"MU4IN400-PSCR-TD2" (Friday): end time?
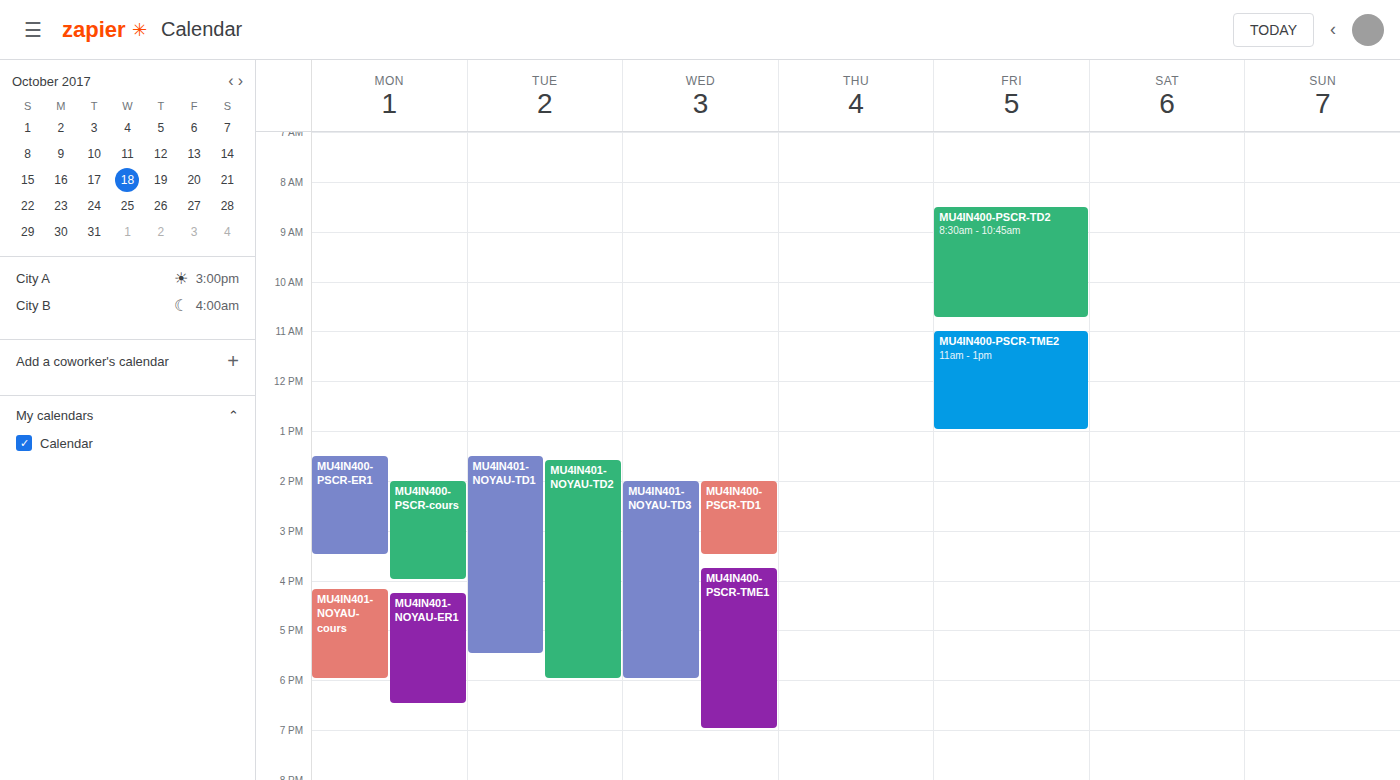
10:45